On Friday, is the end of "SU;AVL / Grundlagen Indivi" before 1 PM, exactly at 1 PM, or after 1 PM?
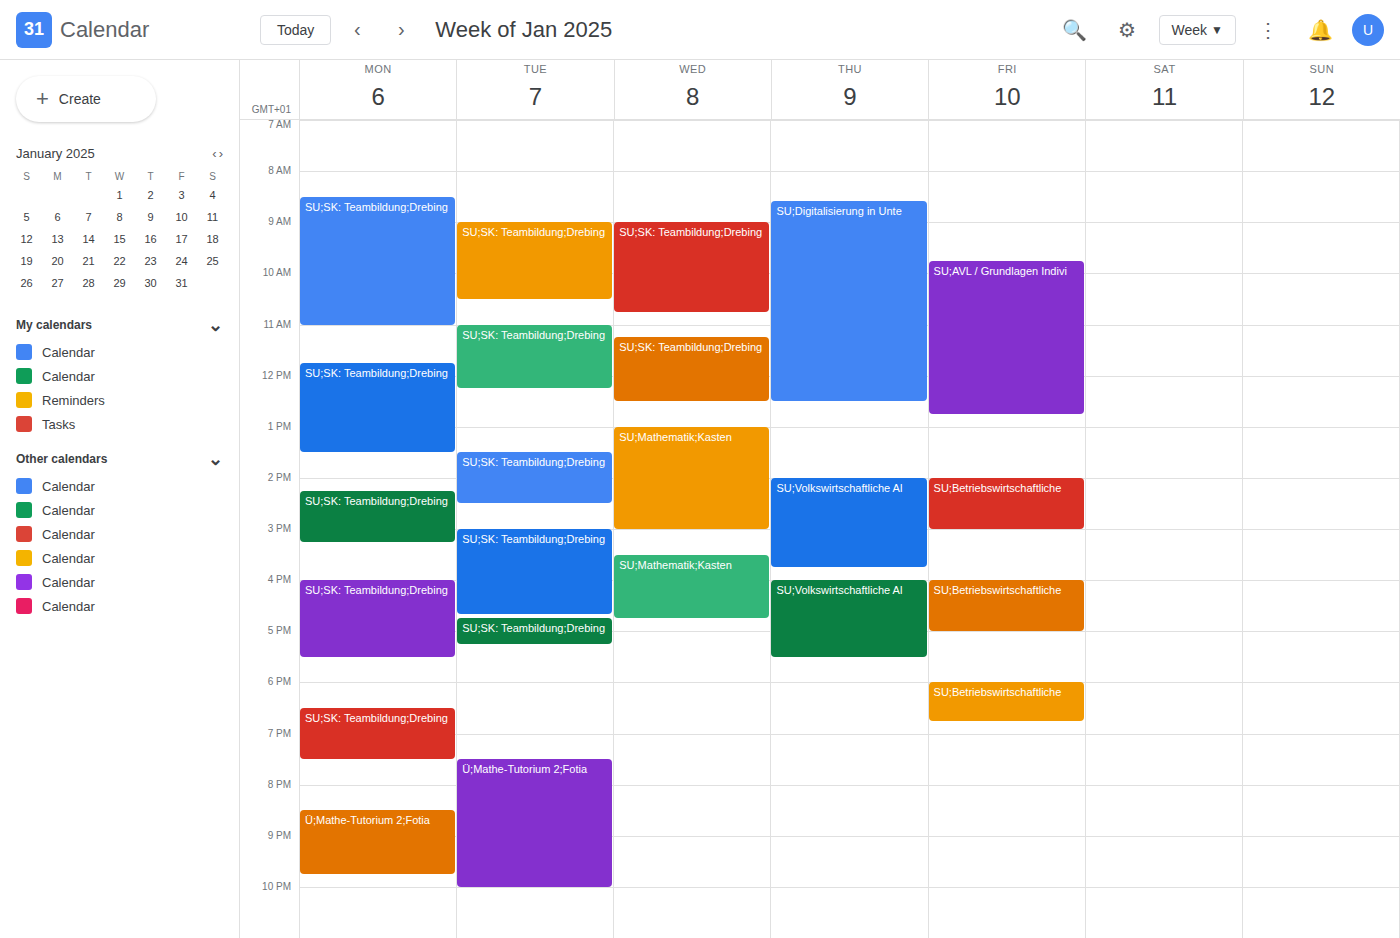
12:45 PM -- before 1 PM, 15 minutes above the 1 PM line.